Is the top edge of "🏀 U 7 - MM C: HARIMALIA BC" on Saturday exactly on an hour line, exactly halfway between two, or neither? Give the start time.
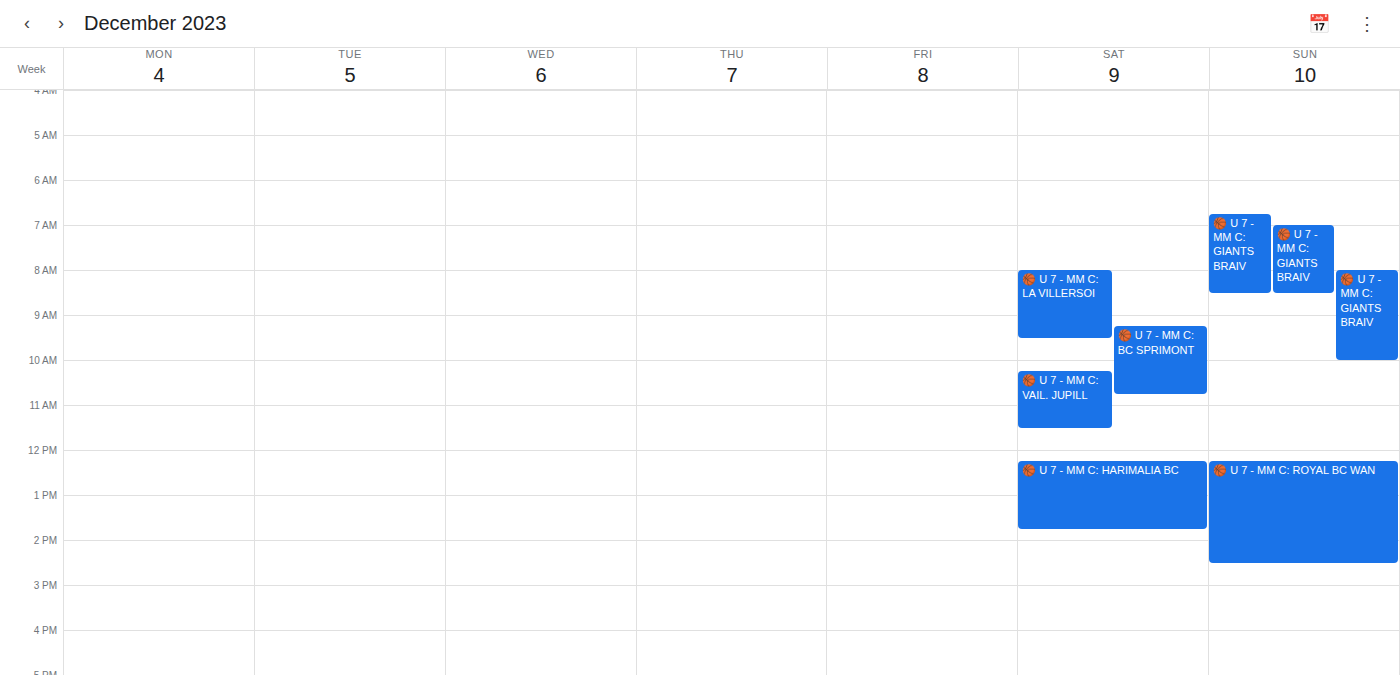
12:15 PM -- neither: a quarter of the way from the 12 PM line to the 1 PM line.